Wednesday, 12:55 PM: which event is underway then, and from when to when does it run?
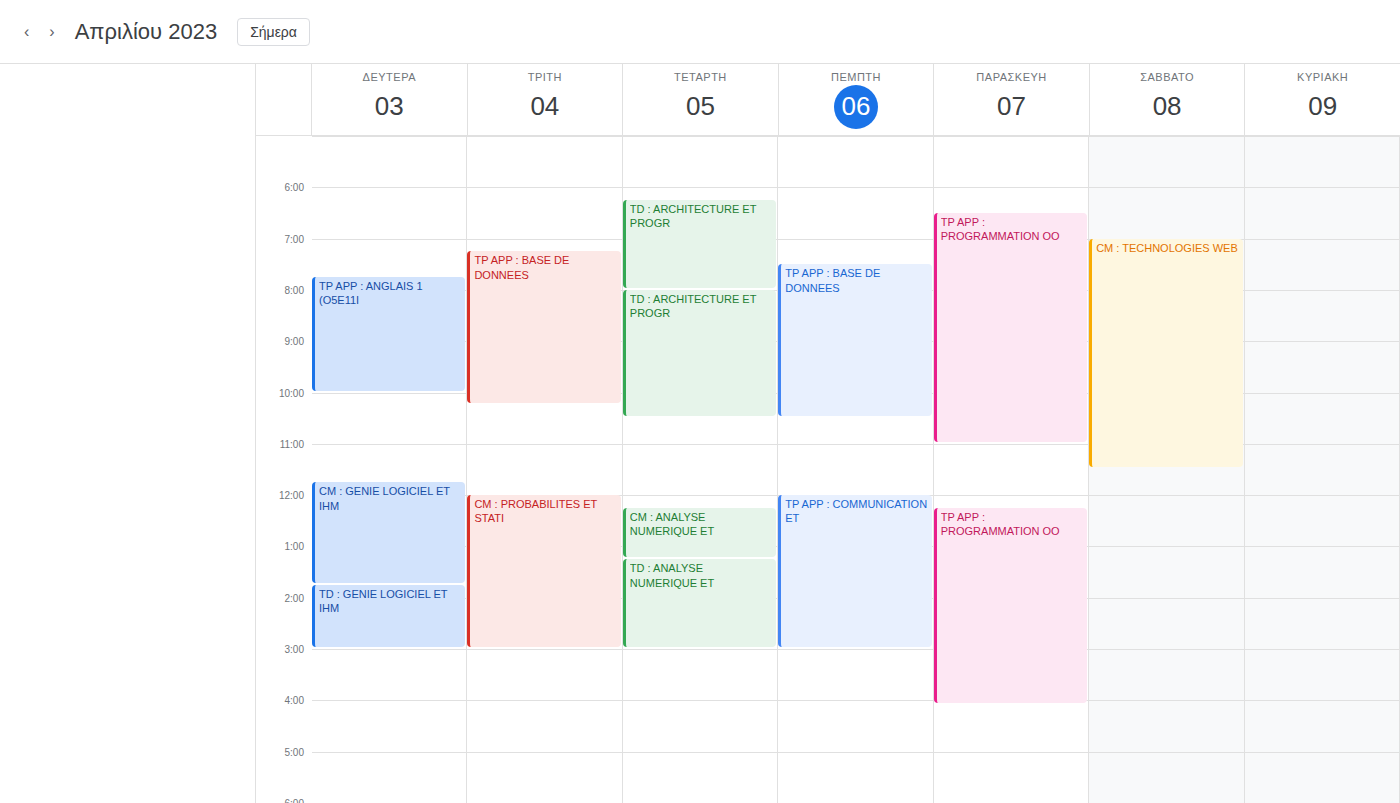
"CM : ANALYSE NUMERIQUE ET", 12:15 PM to 1:15 PM